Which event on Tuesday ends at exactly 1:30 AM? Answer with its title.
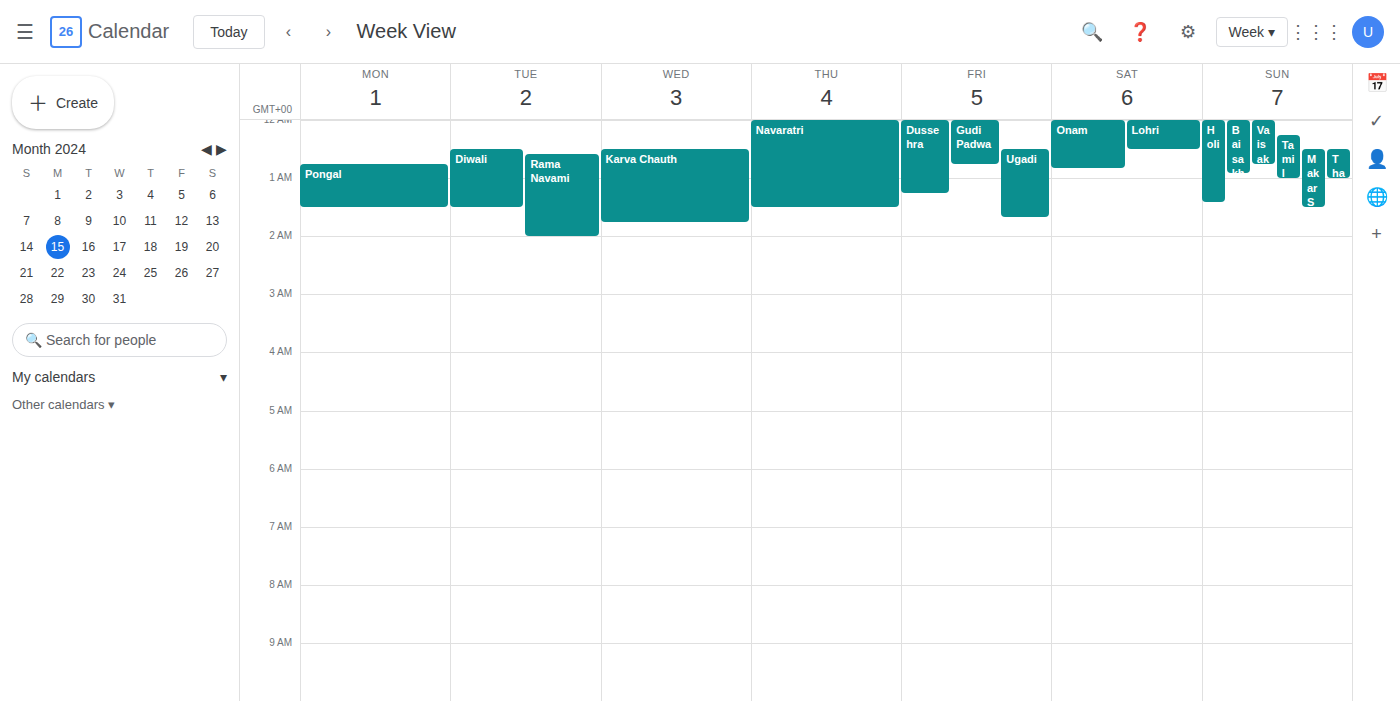
"Diwali"